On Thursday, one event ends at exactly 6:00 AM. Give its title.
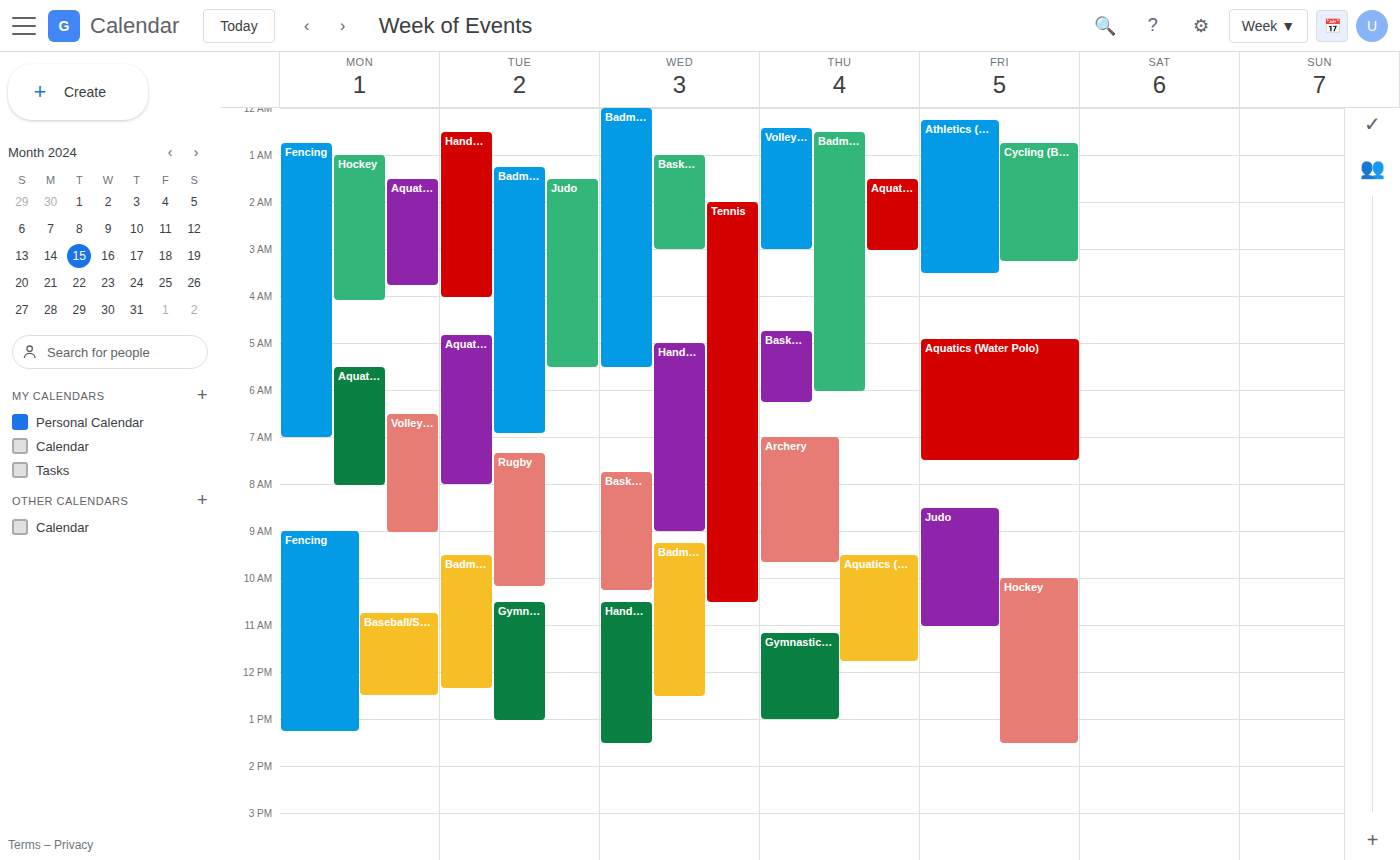
"Badminton"